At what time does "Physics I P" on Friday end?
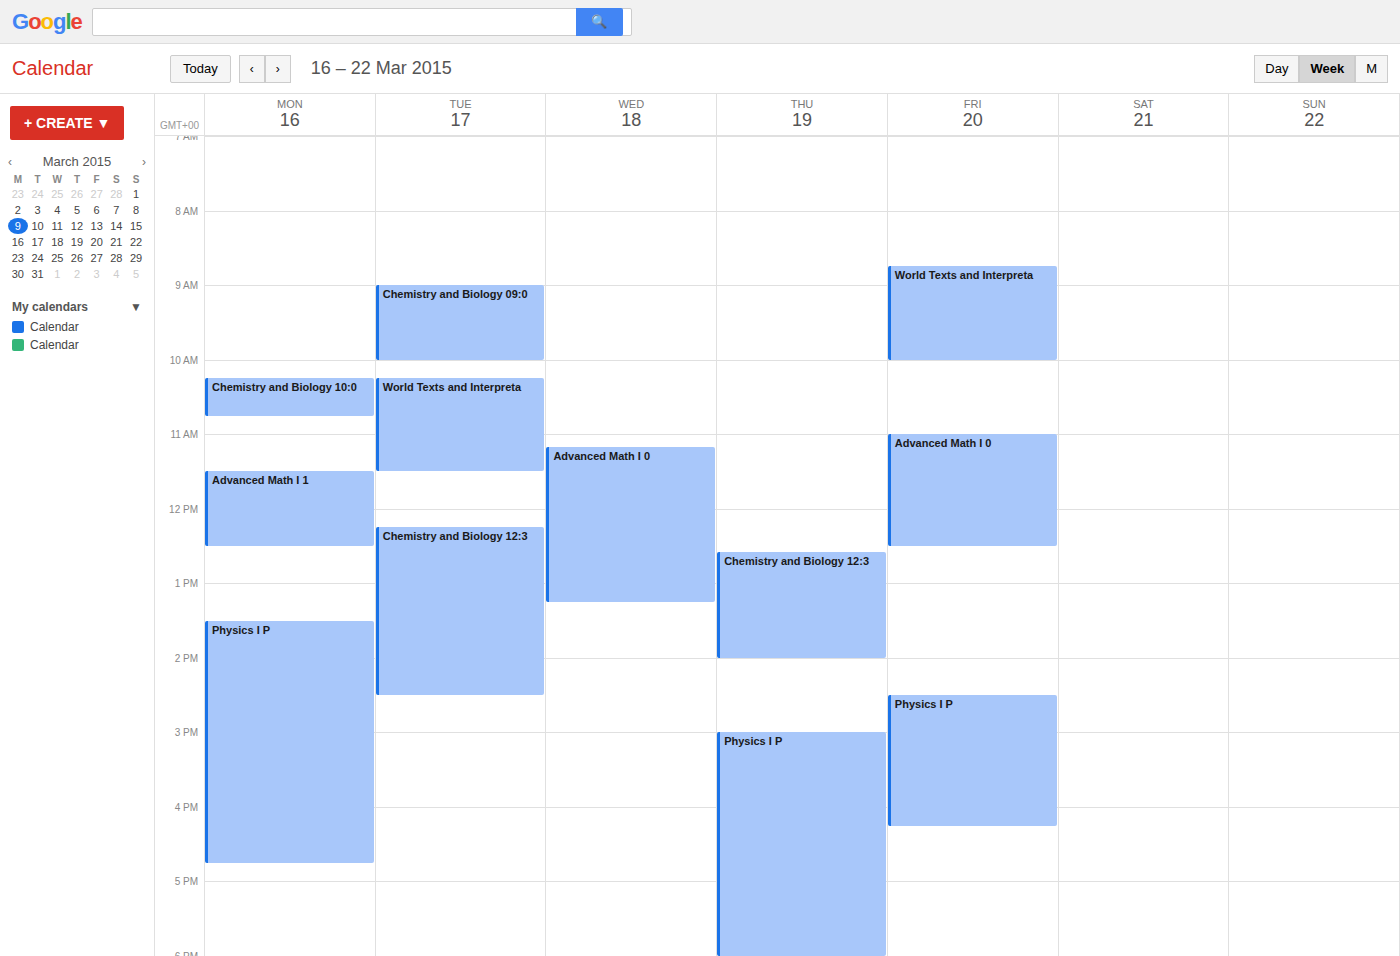
4:15 PM